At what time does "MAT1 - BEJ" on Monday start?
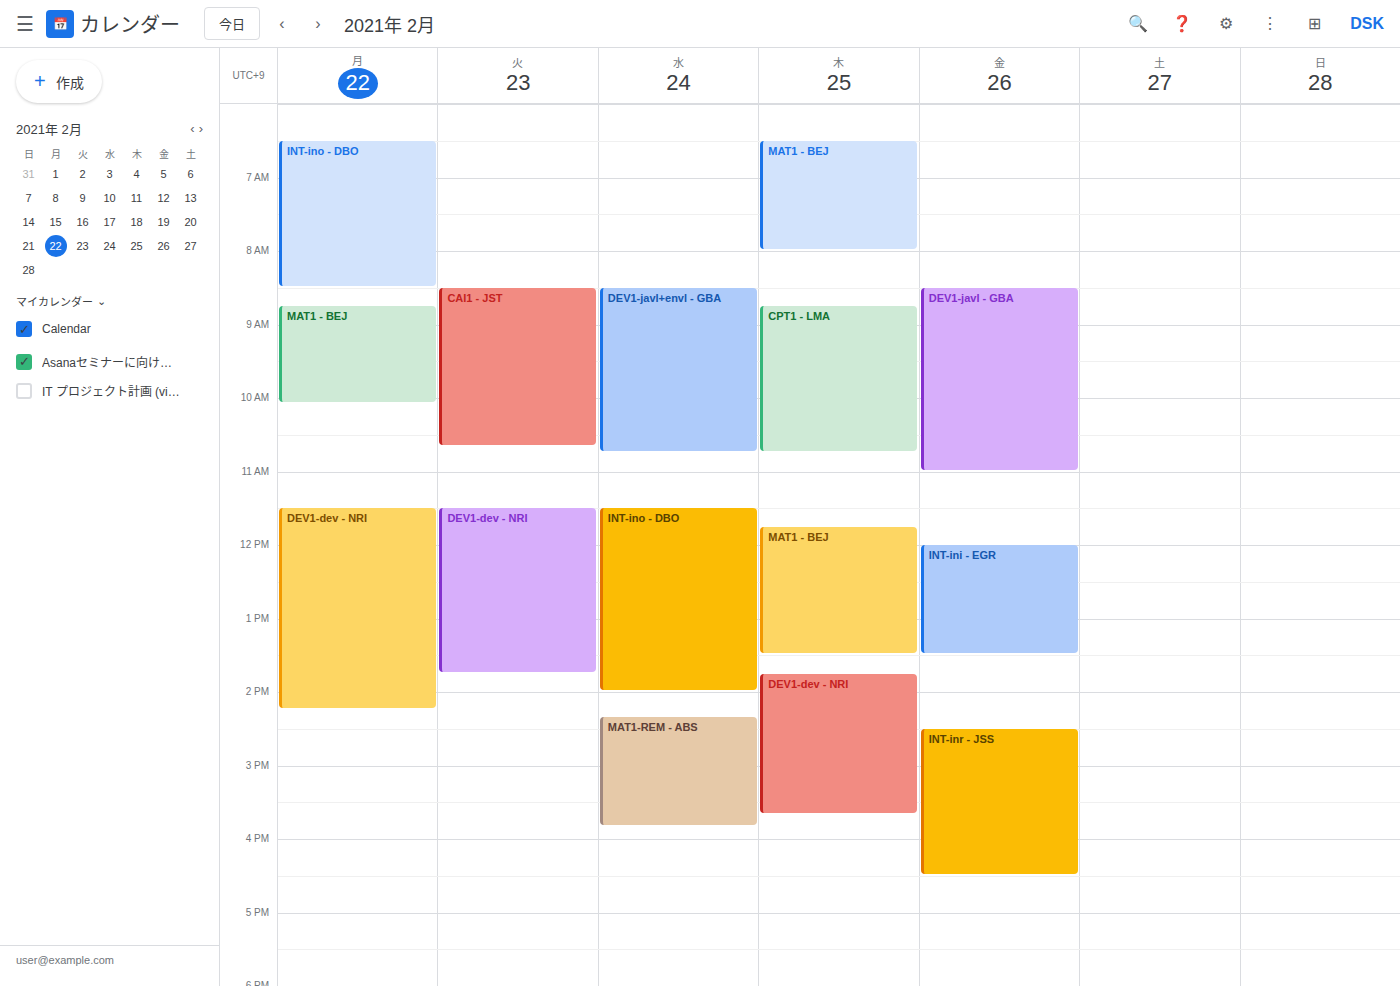
8:45 AM